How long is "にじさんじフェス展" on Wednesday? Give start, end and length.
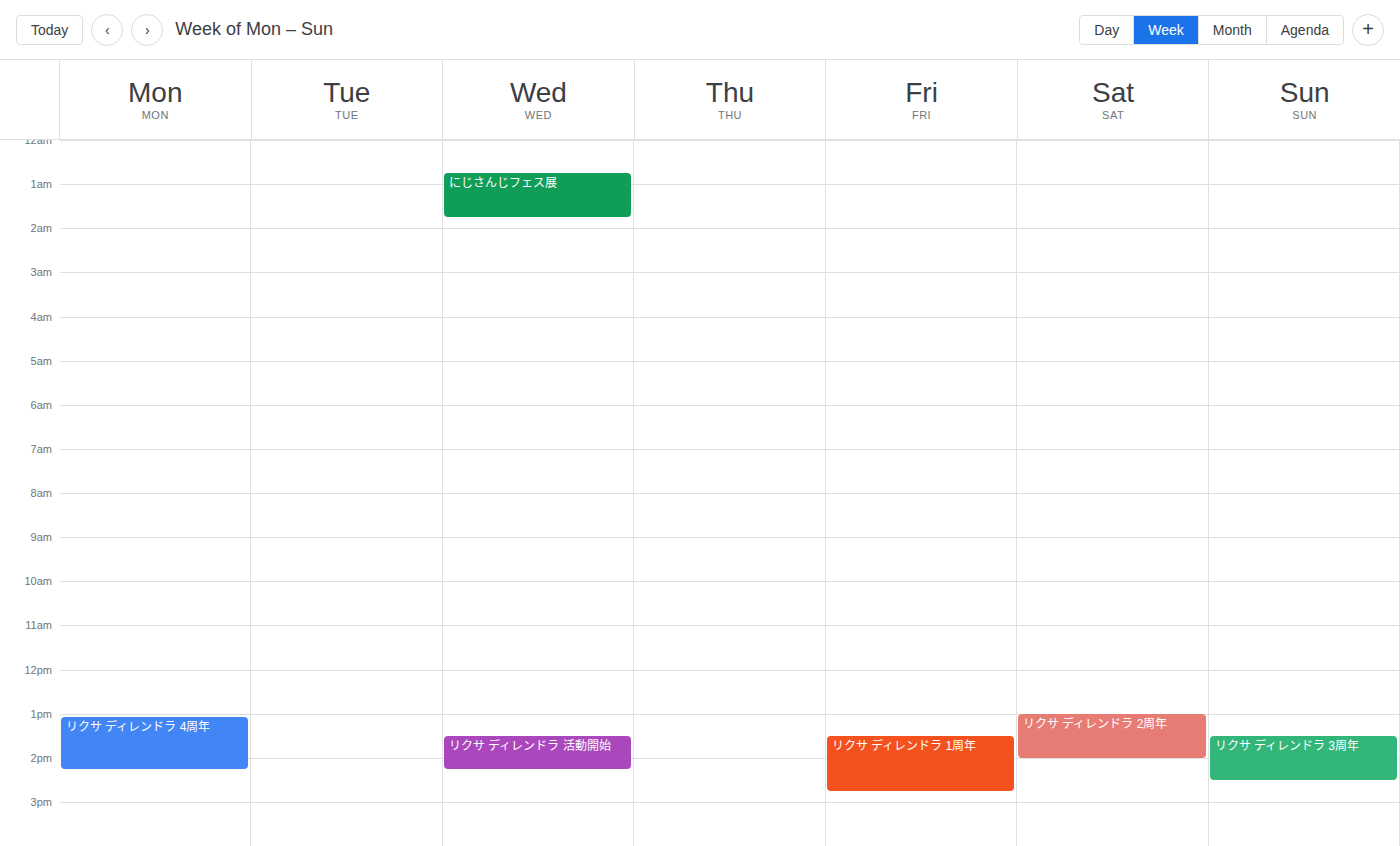
12:45 AM to 1:45 AM, 1 hour